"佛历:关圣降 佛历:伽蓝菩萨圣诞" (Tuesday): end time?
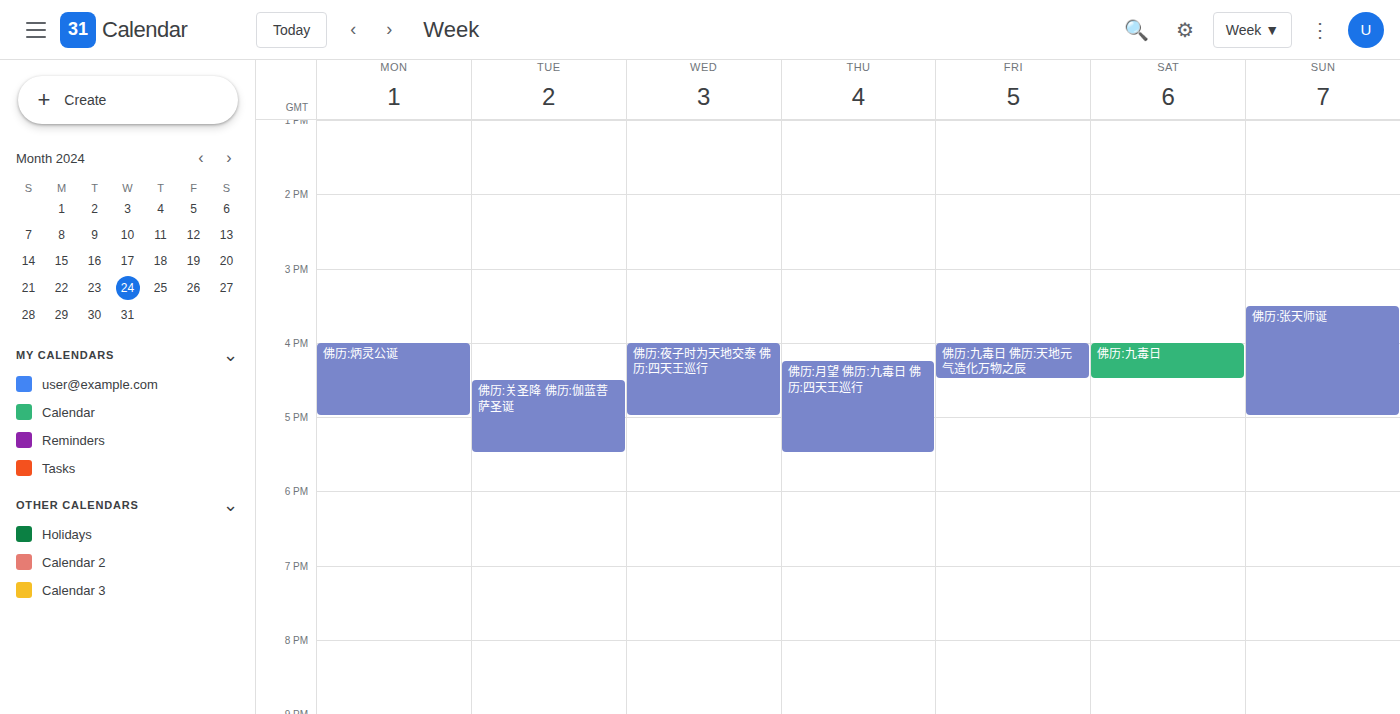
5:30 PM